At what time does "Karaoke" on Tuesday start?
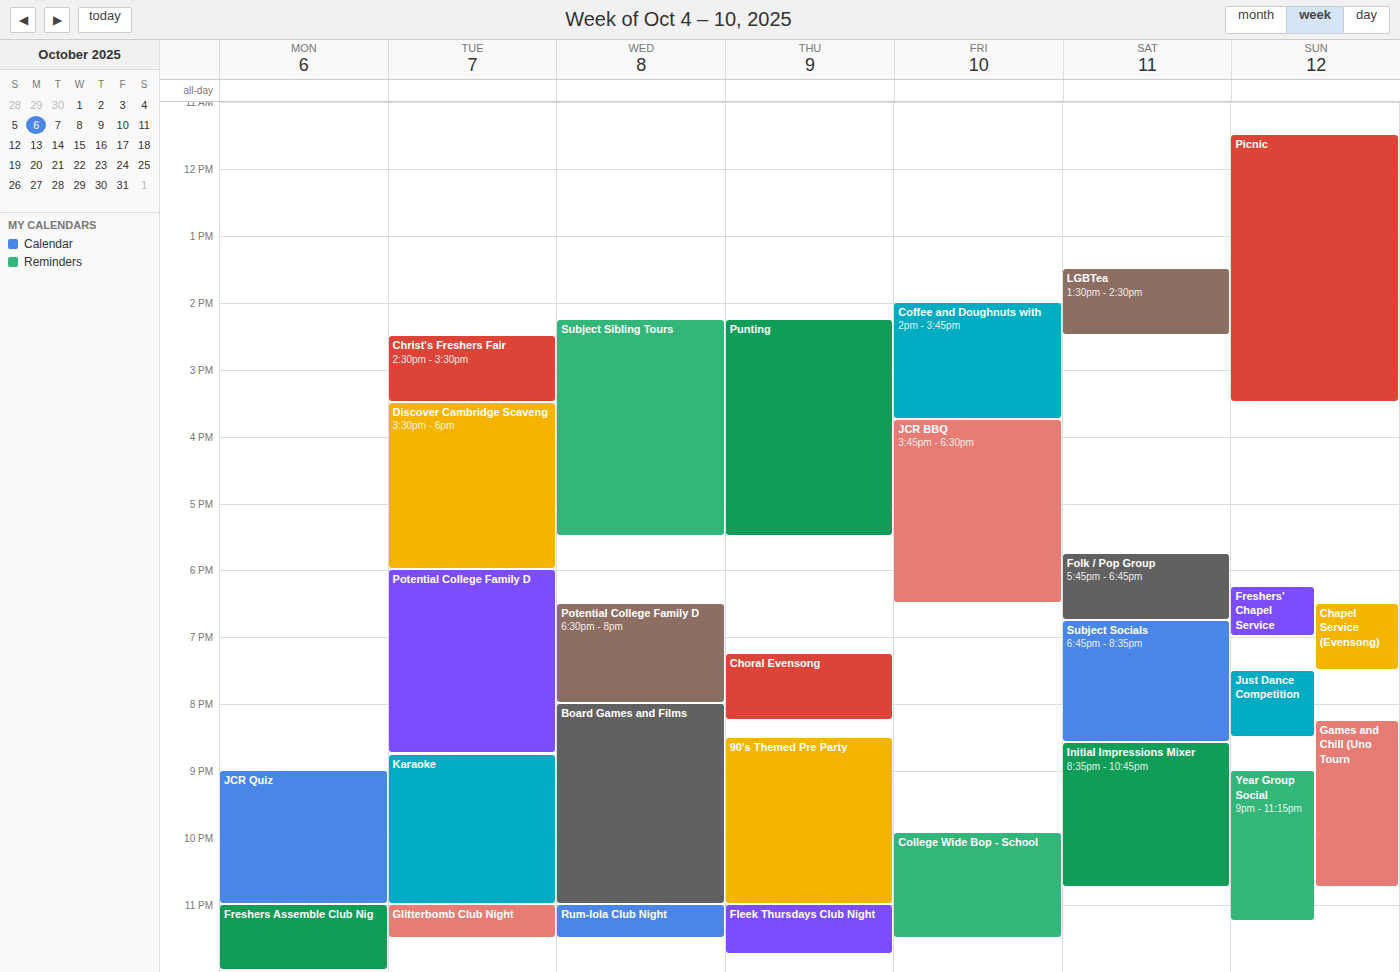
8:45 PM